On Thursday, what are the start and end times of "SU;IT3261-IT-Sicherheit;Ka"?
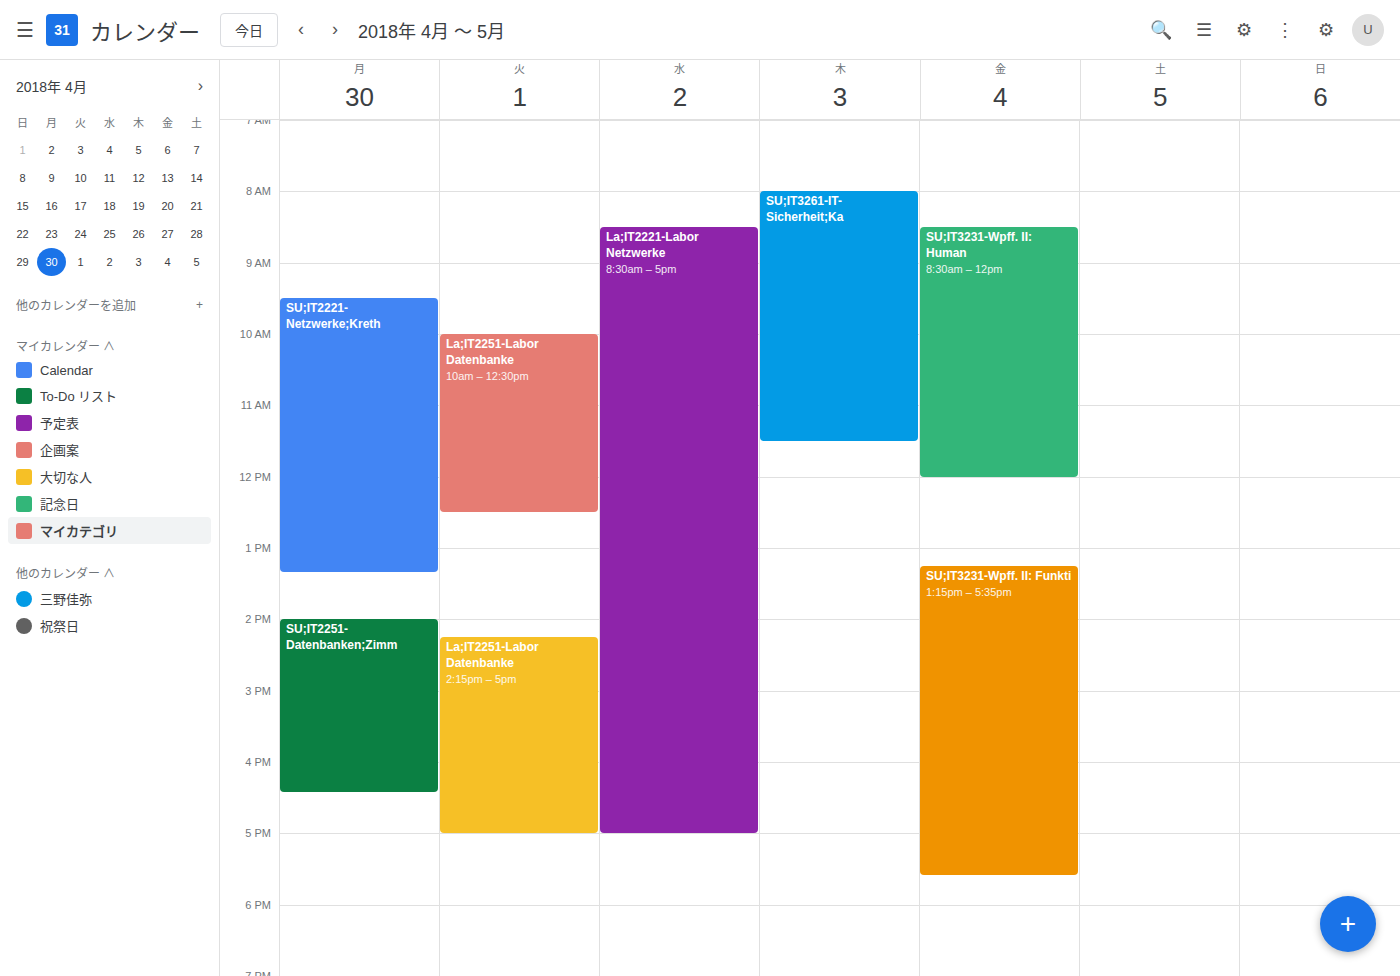
08:00 to 11:30